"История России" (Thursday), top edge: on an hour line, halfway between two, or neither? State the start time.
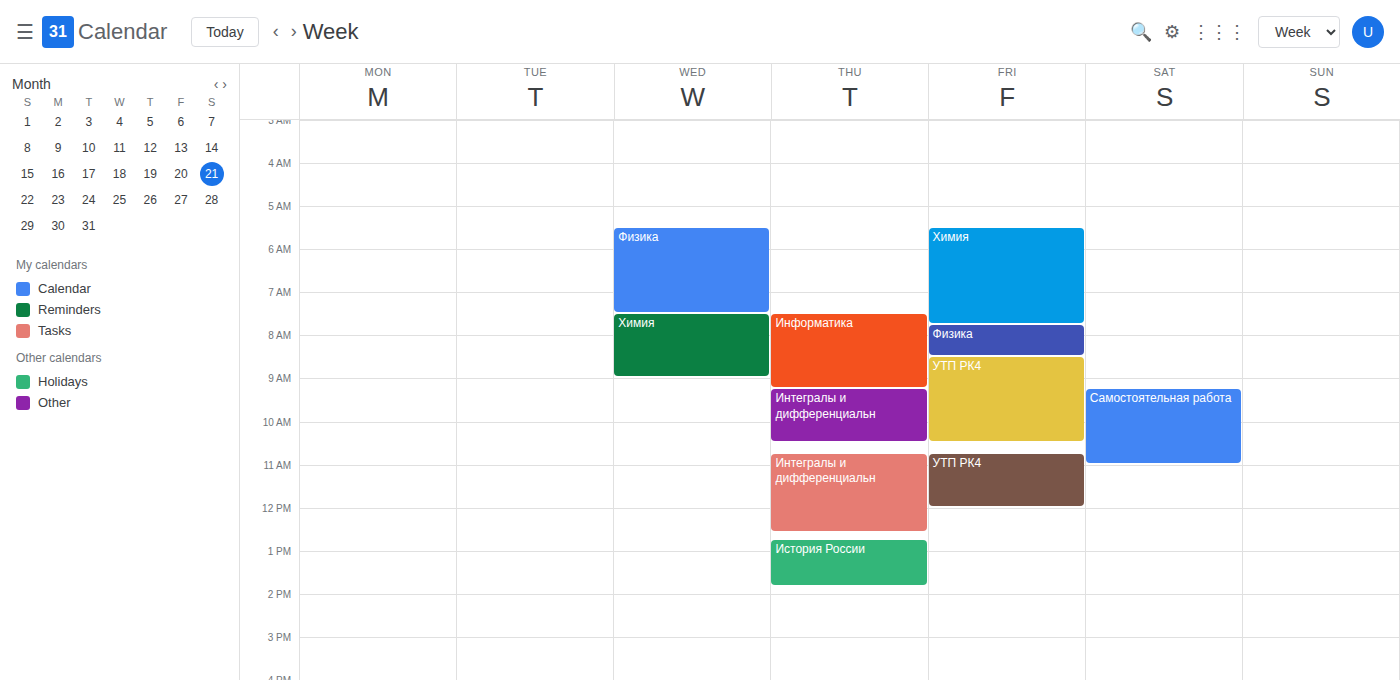
12:45 PM -- neither: three quarters of the way from the 12 PM line to the 1 PM line.